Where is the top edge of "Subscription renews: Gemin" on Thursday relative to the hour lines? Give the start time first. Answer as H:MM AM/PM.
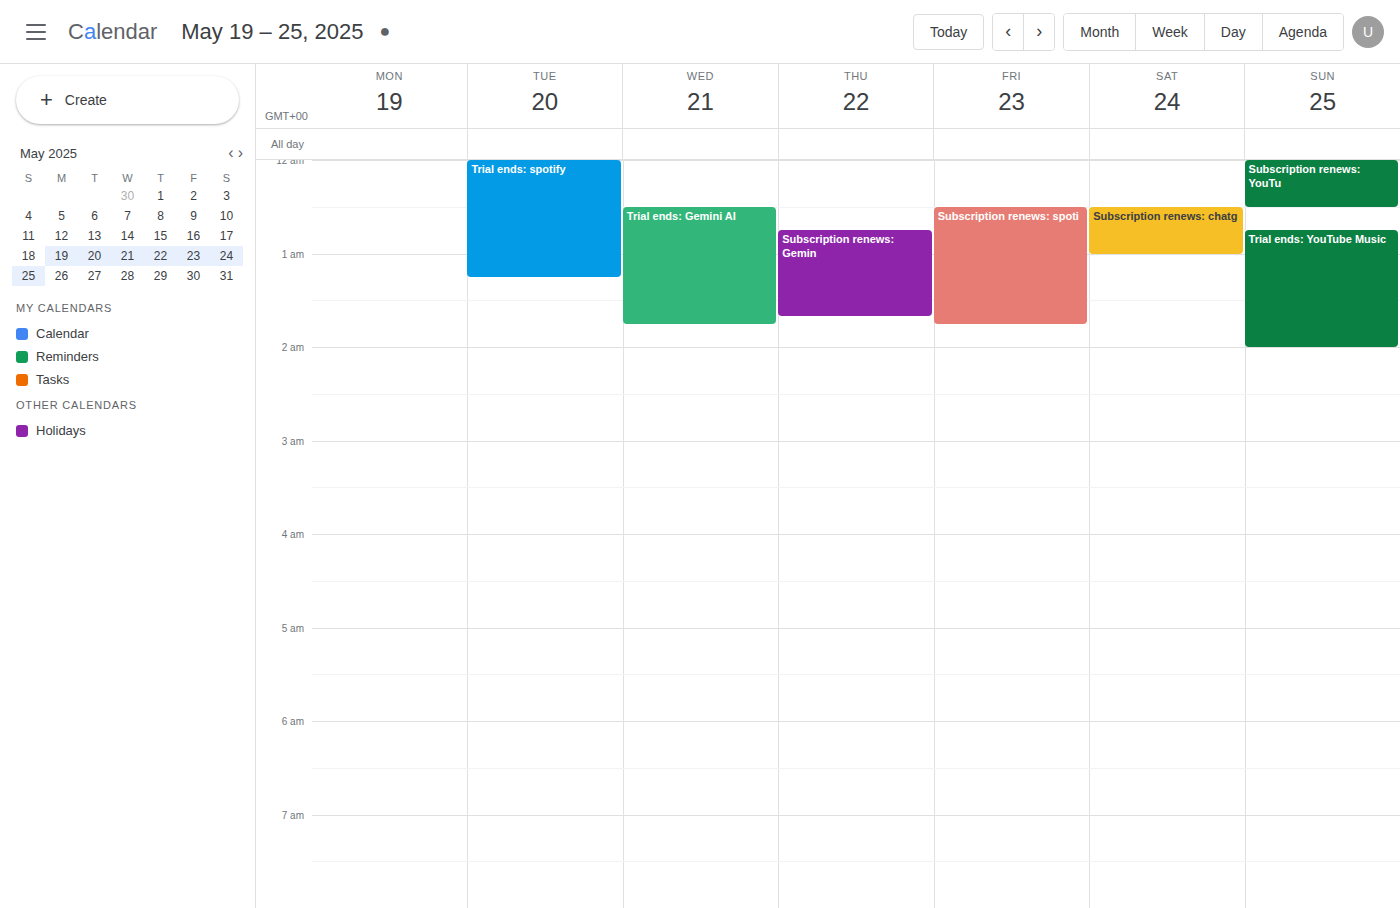
12:45 AM -- neither: three quarters of the way from the 12 AM line to the 1 AM line.